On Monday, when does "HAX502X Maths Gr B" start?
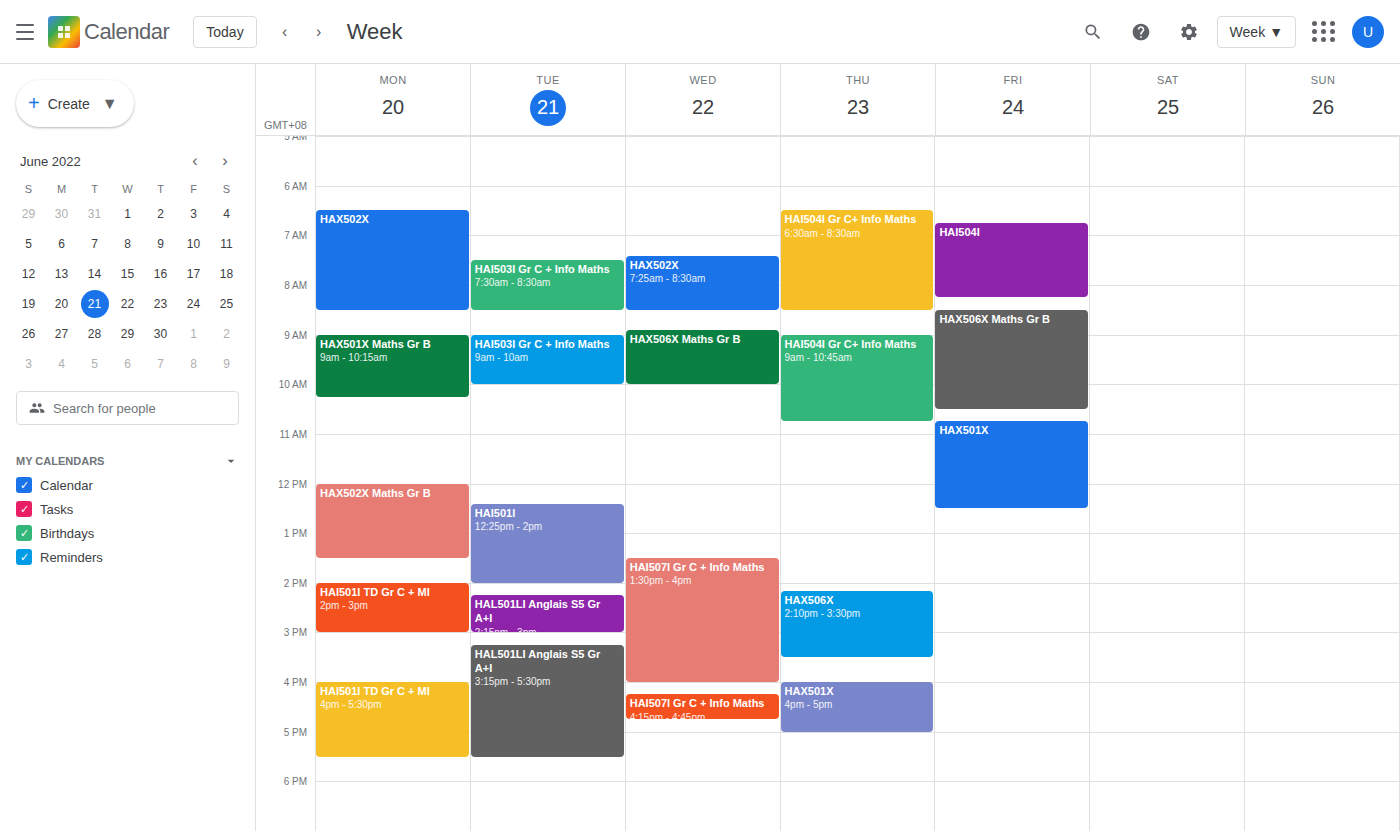
12:00 PM